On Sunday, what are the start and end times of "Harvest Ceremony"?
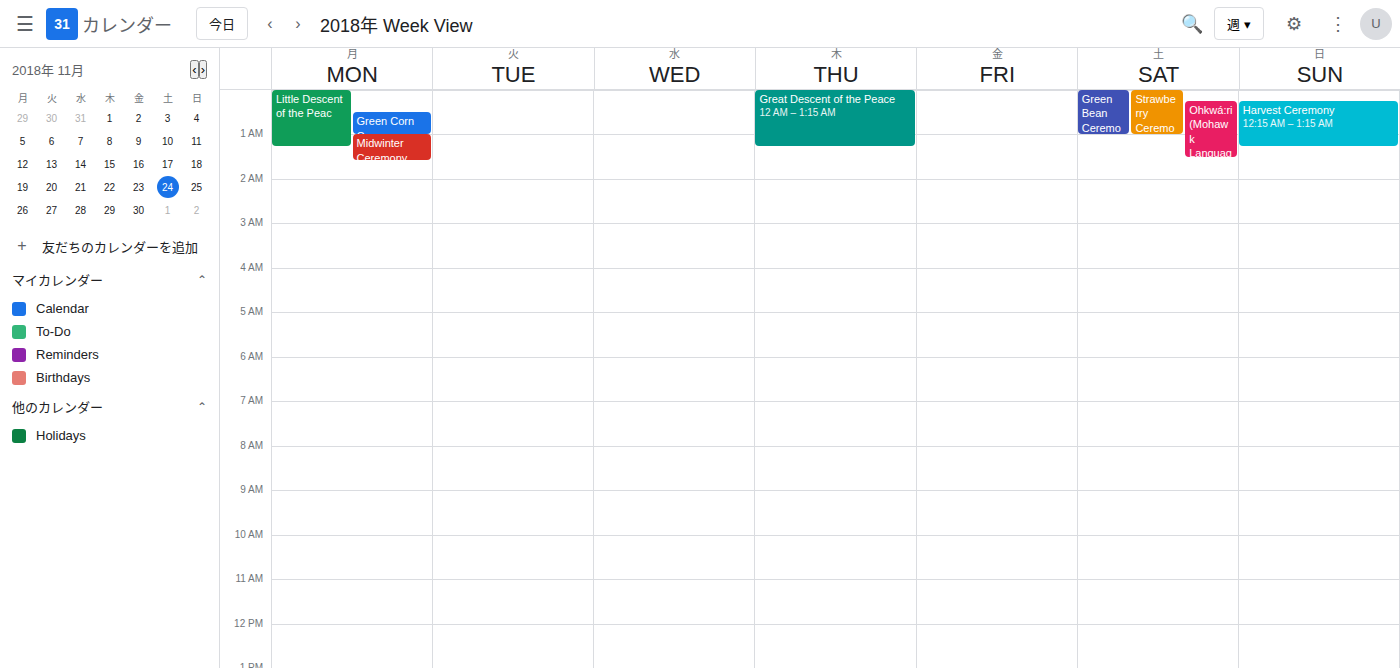
12:15 AM to 1:15 AM